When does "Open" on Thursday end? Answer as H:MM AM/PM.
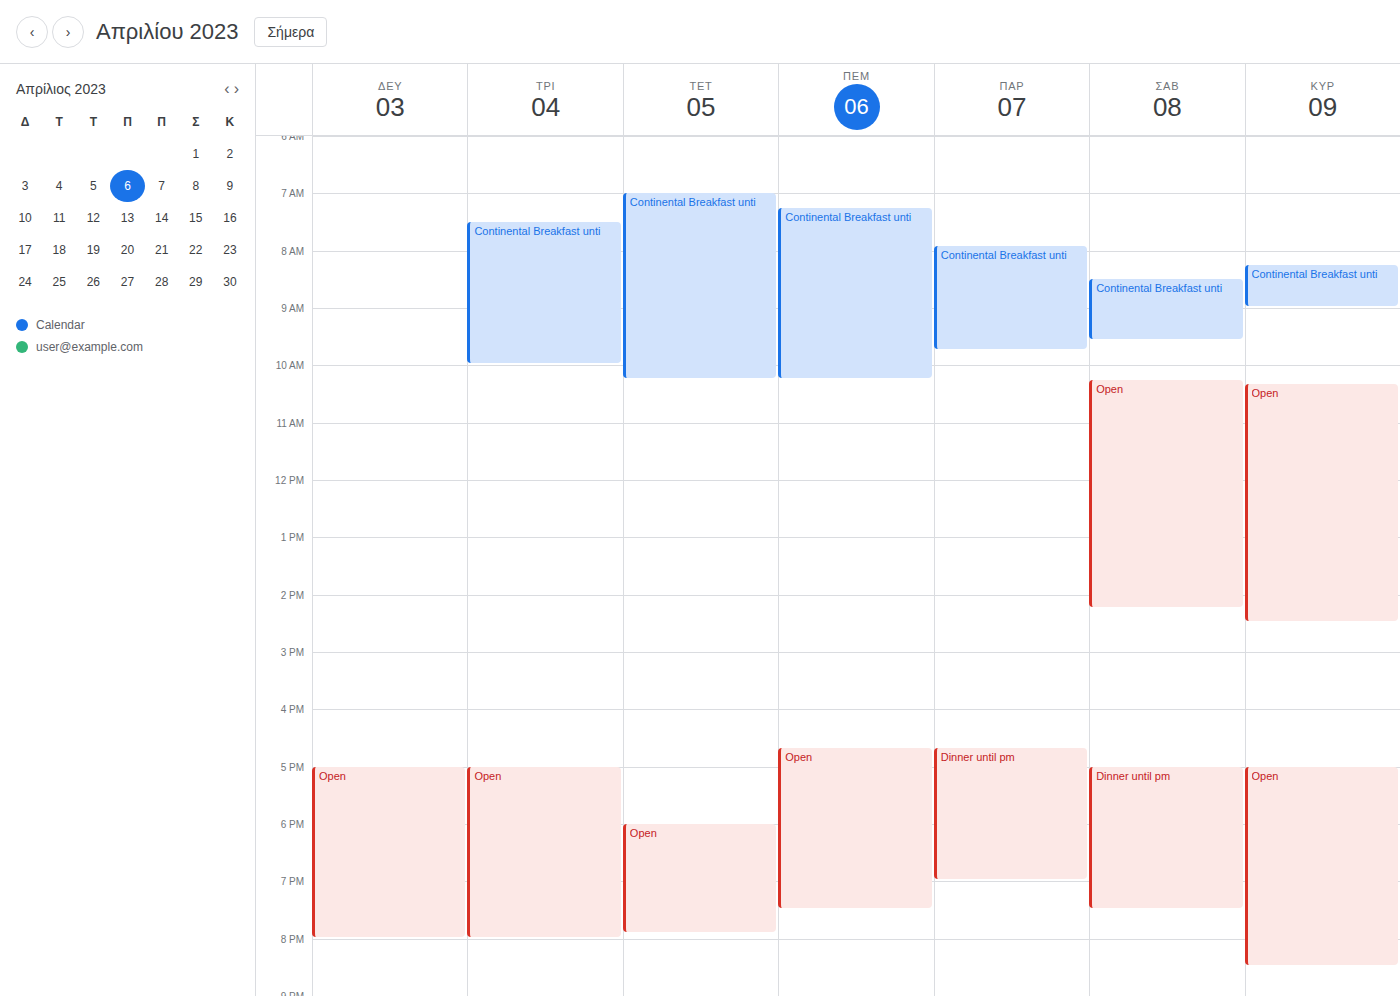
7:30 PM